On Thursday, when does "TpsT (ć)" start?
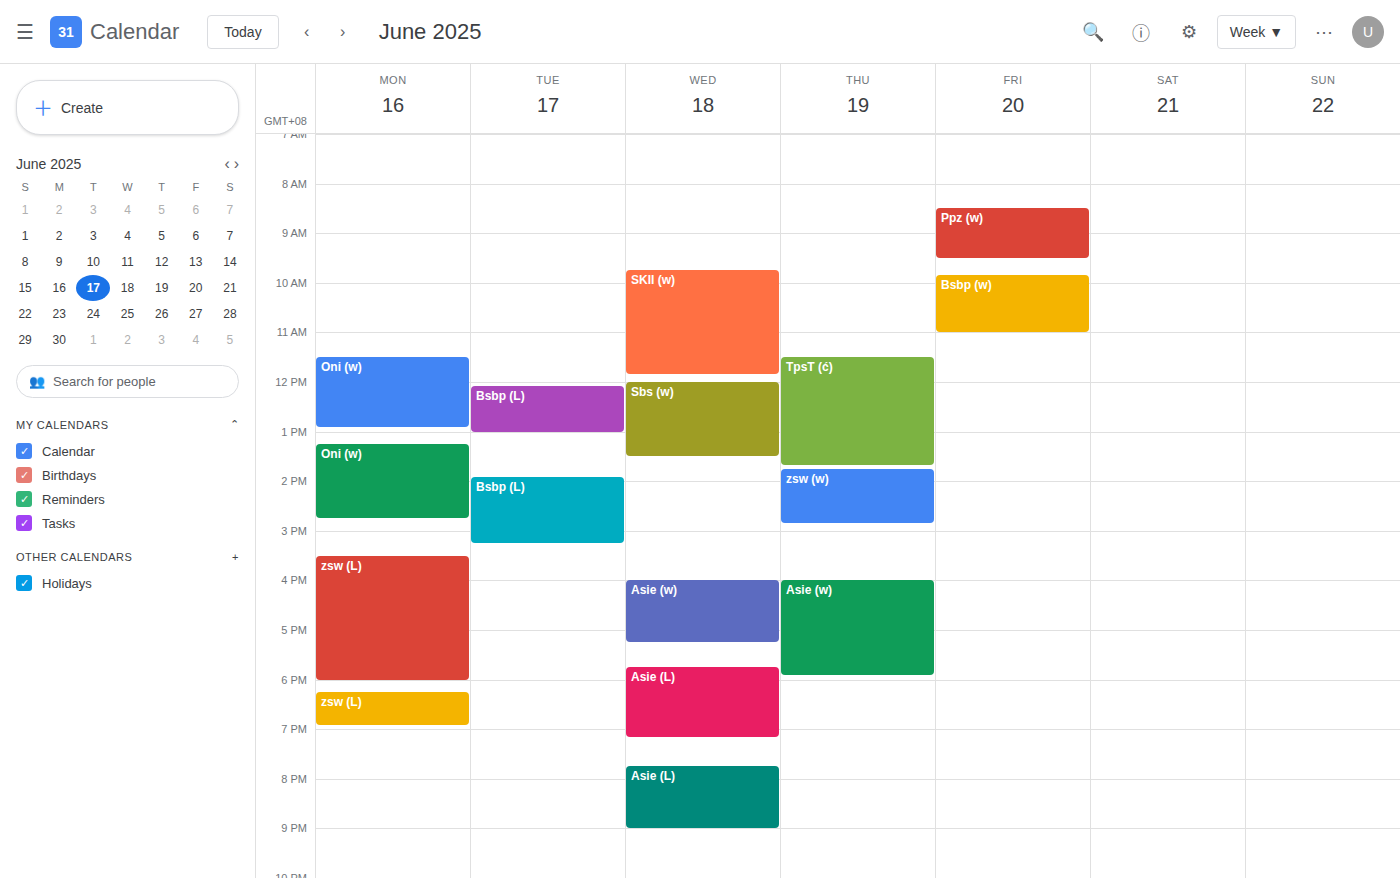
11:30 AM